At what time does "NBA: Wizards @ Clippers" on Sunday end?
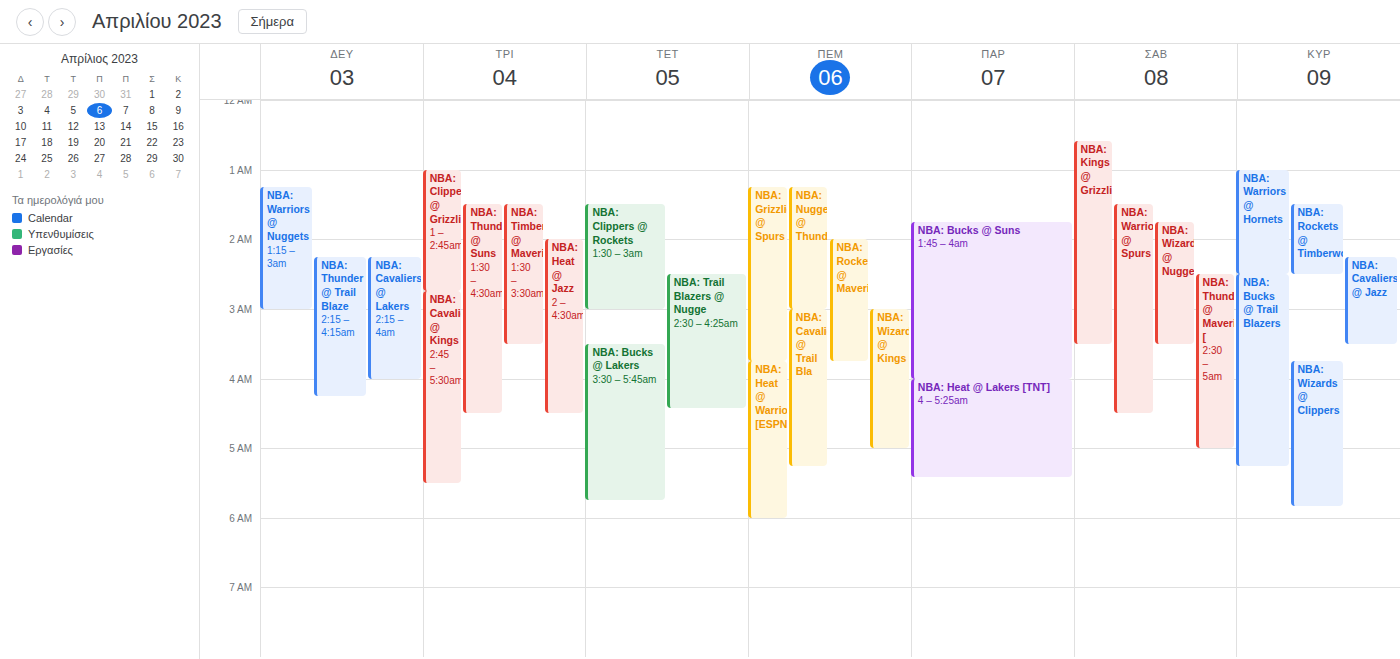
5:50 AM